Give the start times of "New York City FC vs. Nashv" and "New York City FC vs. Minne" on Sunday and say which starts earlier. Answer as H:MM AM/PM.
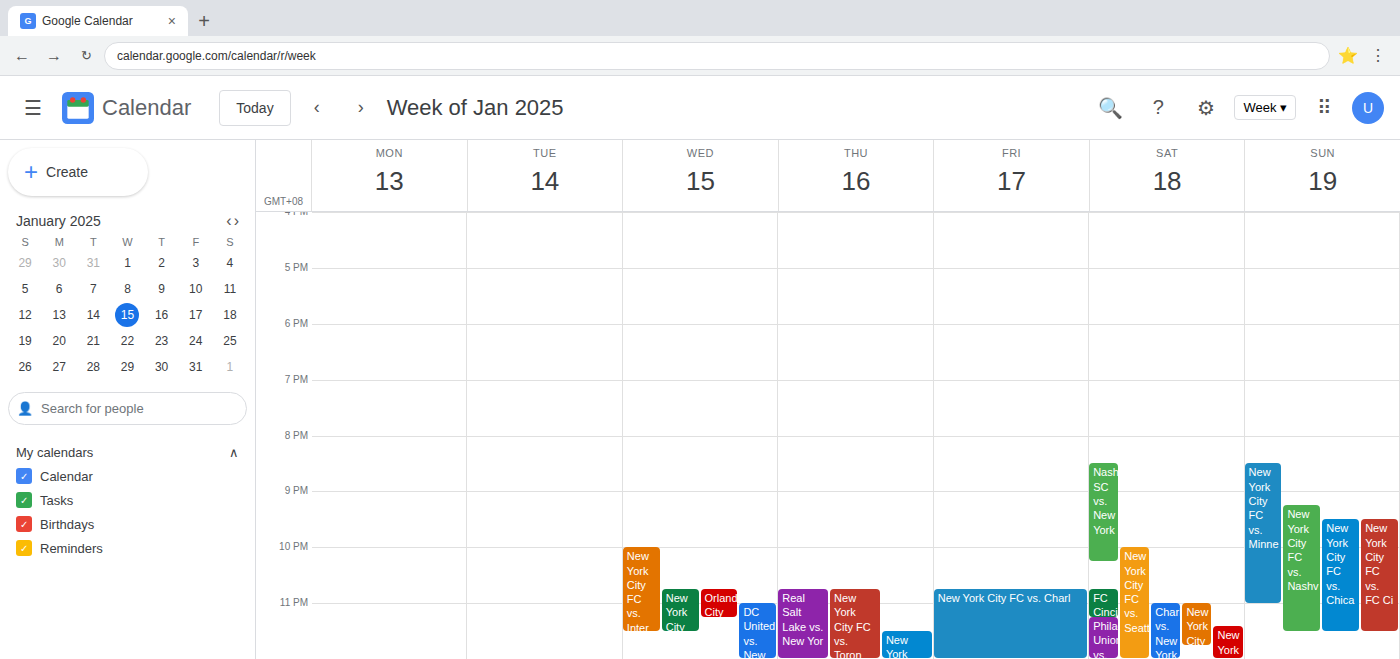
"New York City FC vs. Minne" 8:30 PM; "New York City FC vs. Nashv" 9:15 PM.